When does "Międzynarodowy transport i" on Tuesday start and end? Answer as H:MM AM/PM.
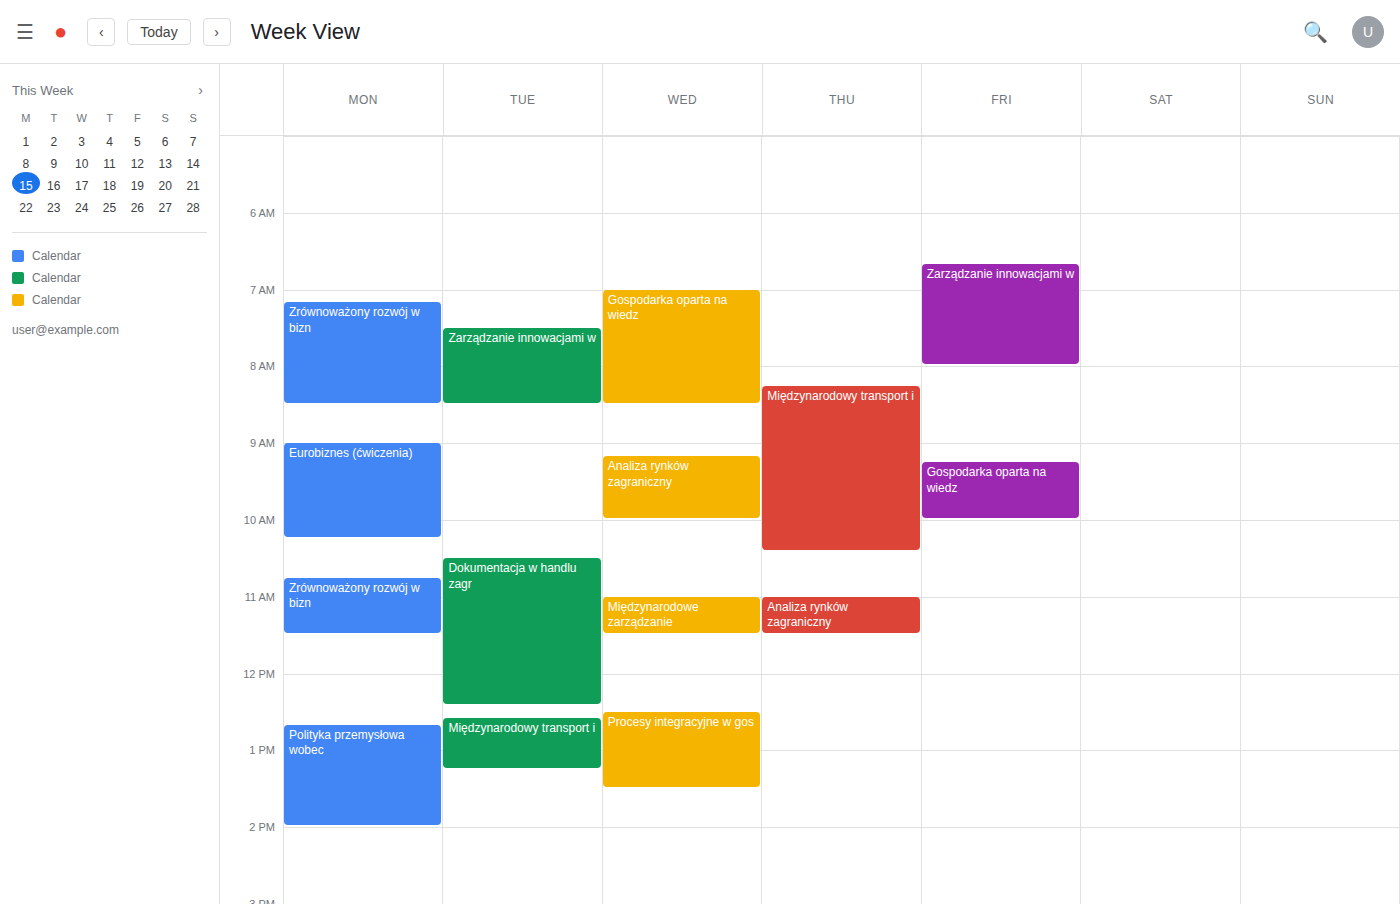
12:35 PM to 1:15 PM